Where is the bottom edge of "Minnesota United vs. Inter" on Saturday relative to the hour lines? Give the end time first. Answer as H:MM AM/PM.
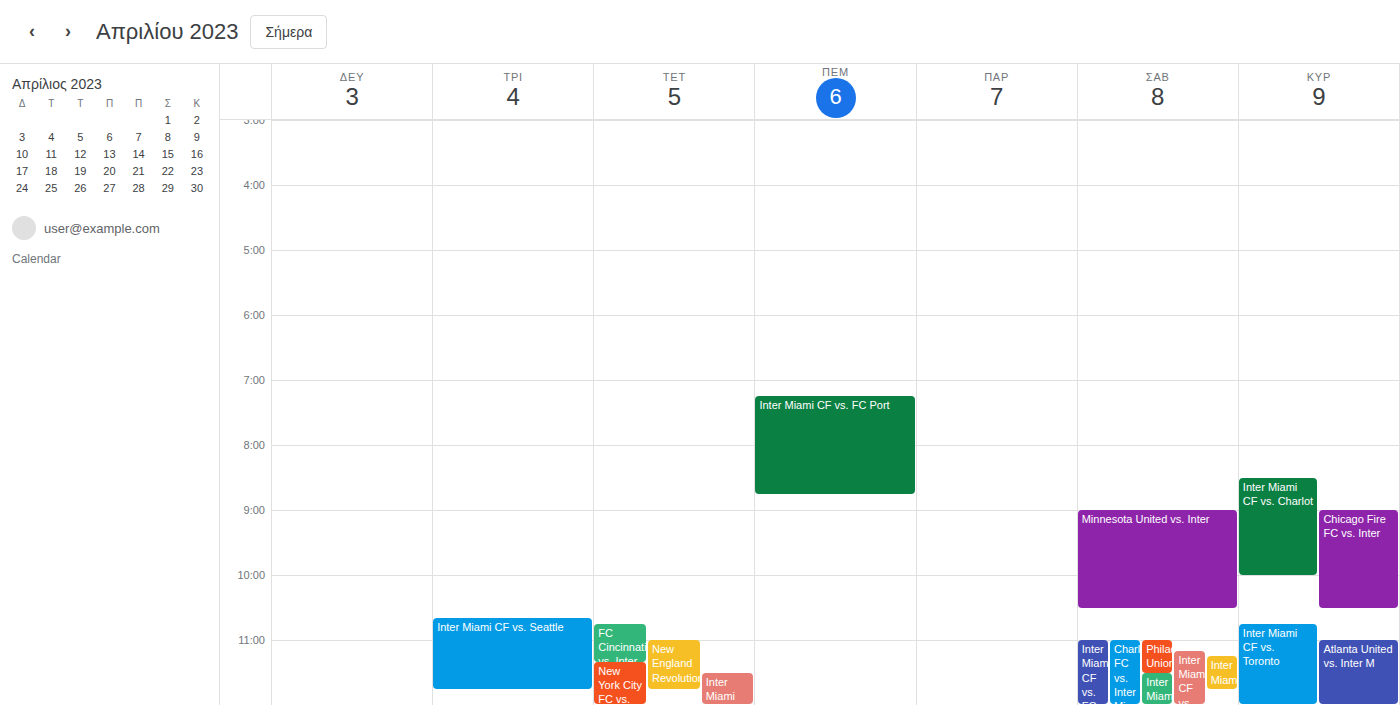
10:30 PM -- halfway between the 10 PM and 11 PM lines.